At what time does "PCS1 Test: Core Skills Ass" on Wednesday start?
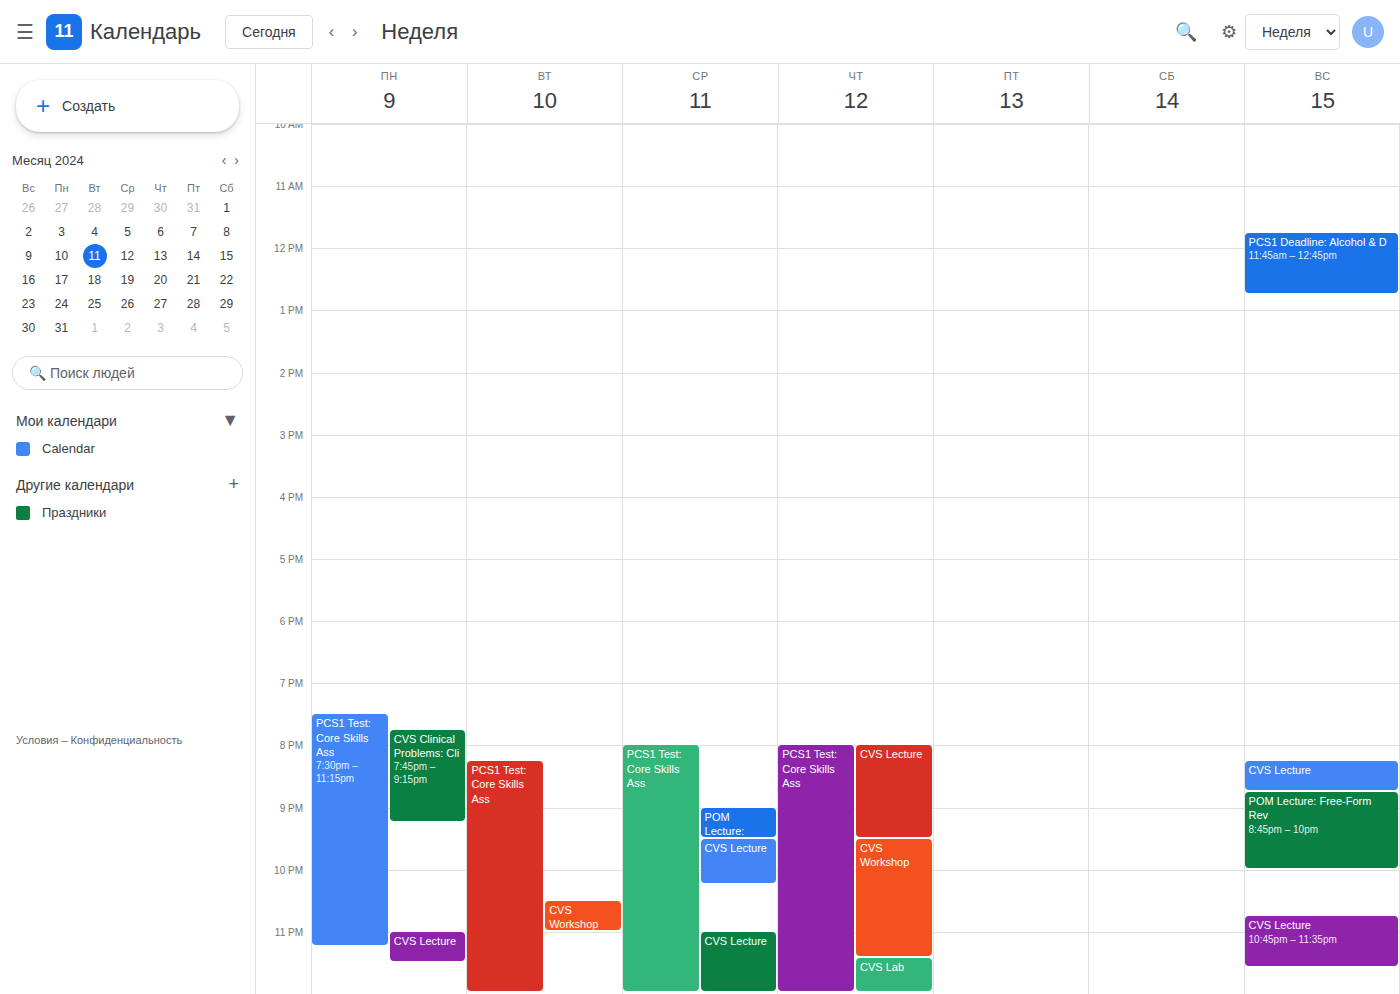
8:00 PM